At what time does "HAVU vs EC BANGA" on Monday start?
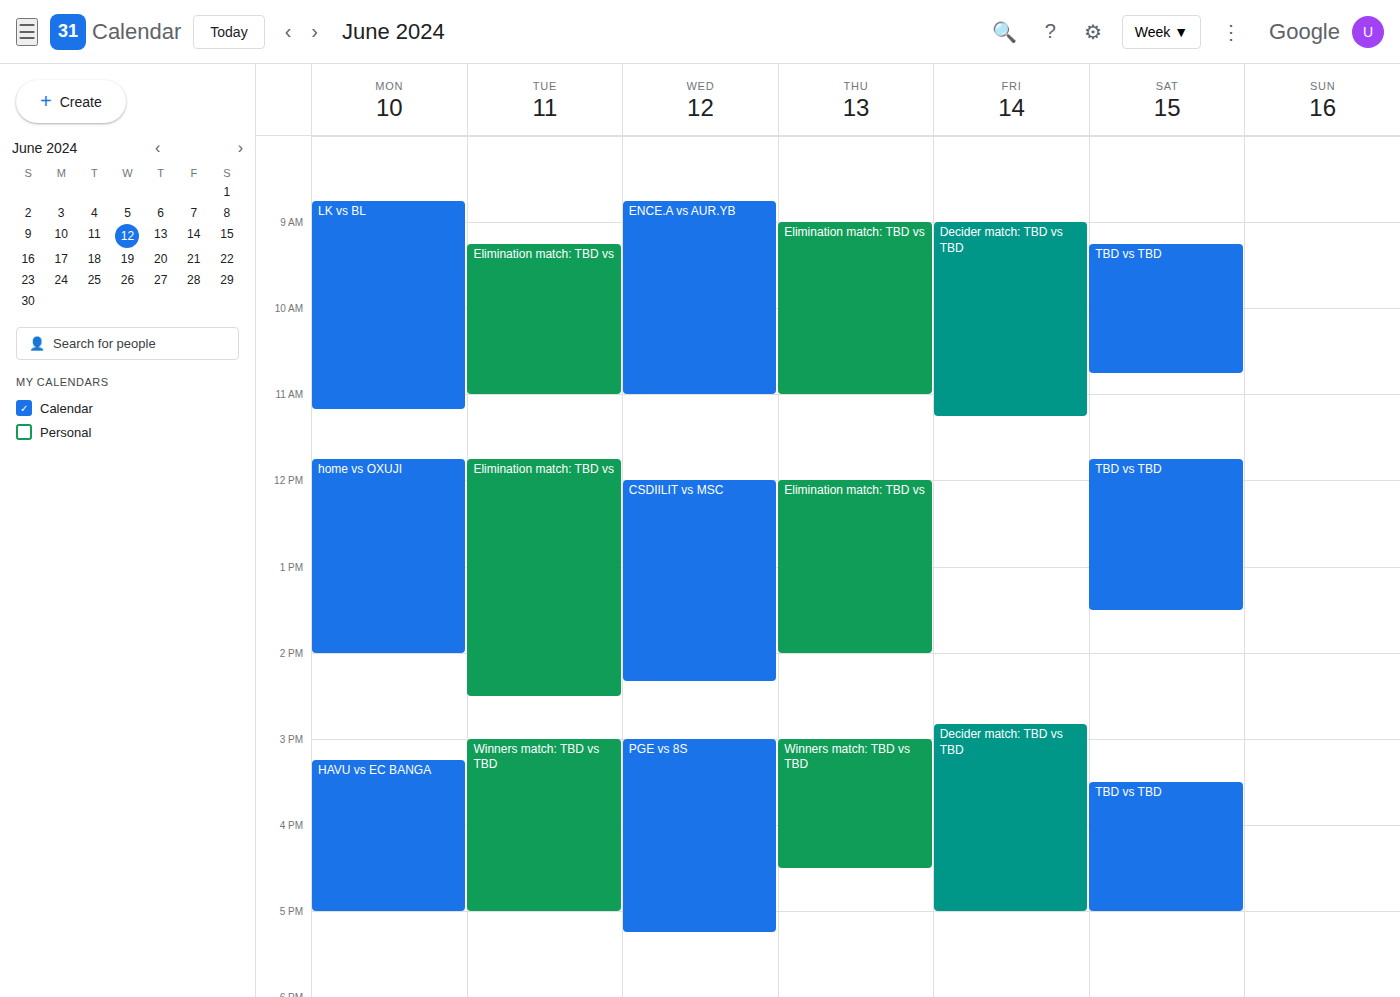
15:15